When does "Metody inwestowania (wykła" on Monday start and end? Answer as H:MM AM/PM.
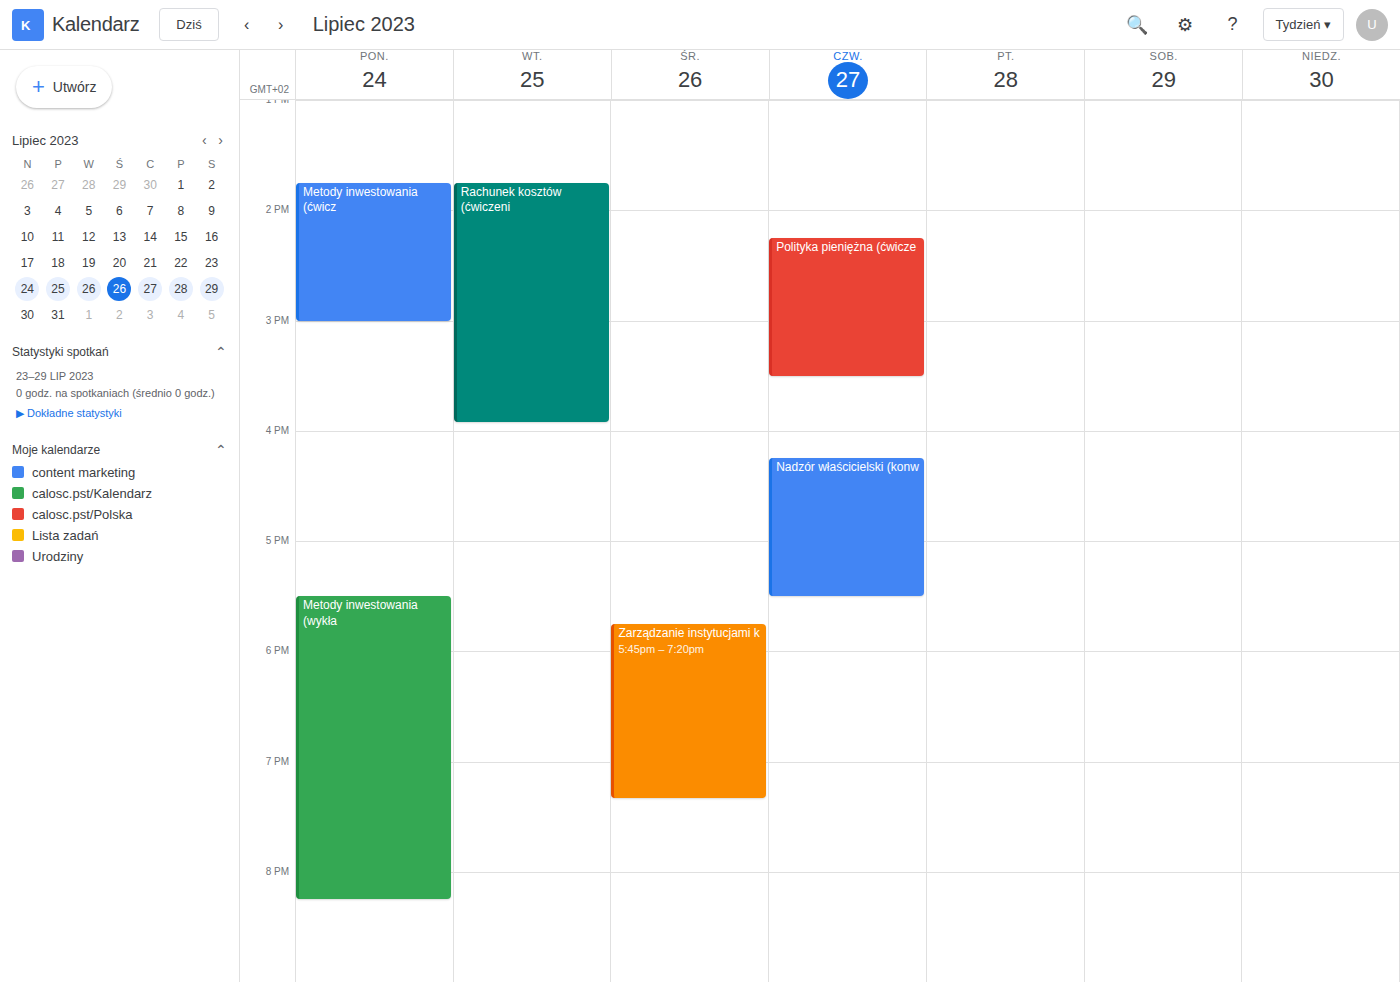
5:30 PM to 8:15 PM